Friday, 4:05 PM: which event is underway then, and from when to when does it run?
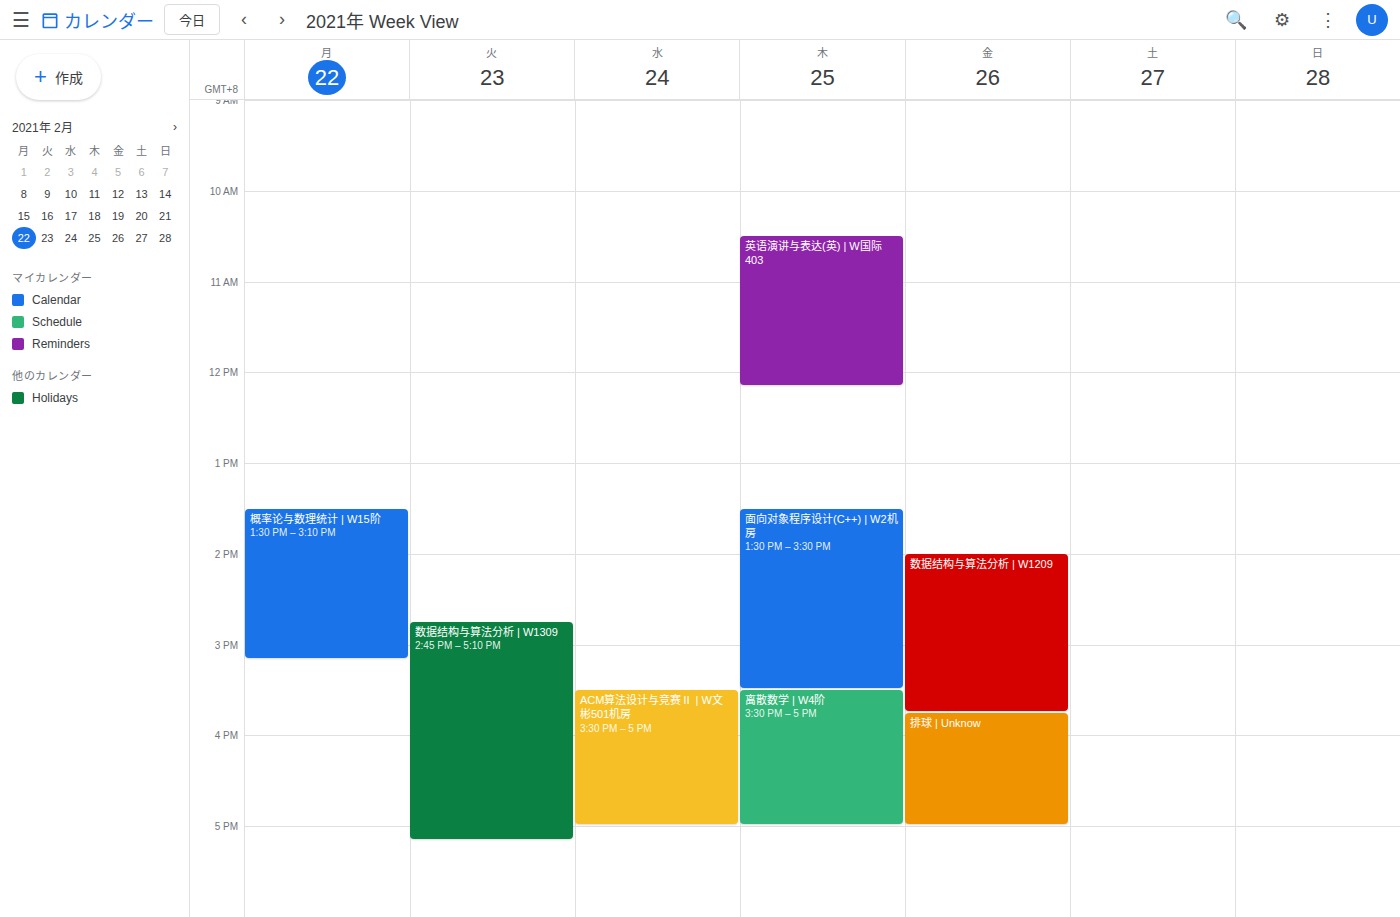
"排球 | Unknow", 3:45 PM to 5:00 PM